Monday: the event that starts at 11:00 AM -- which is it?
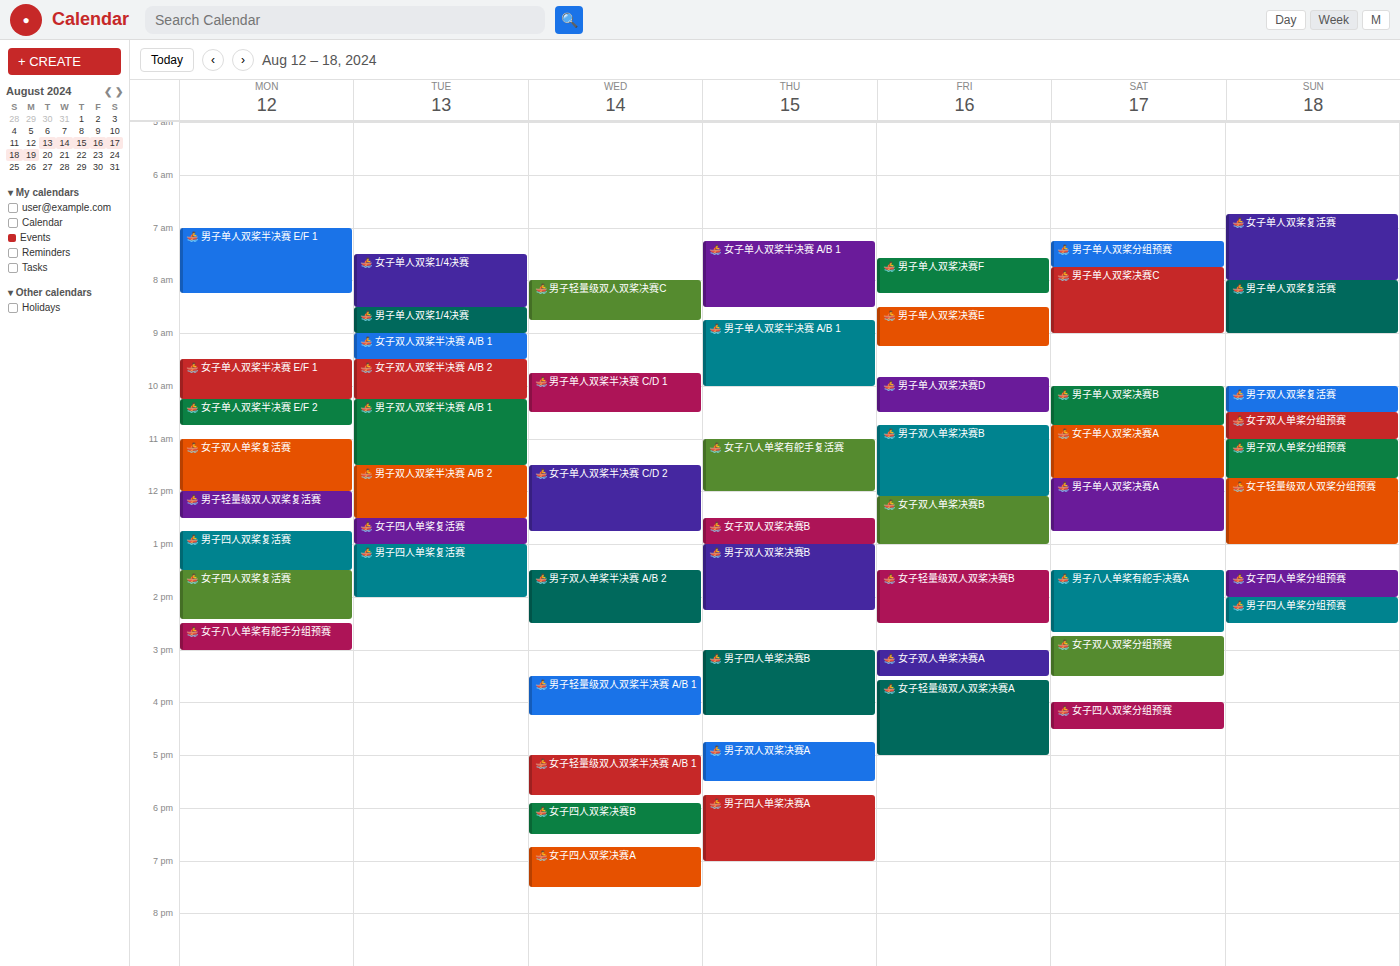
"🚣 女子双人单桨复活赛"